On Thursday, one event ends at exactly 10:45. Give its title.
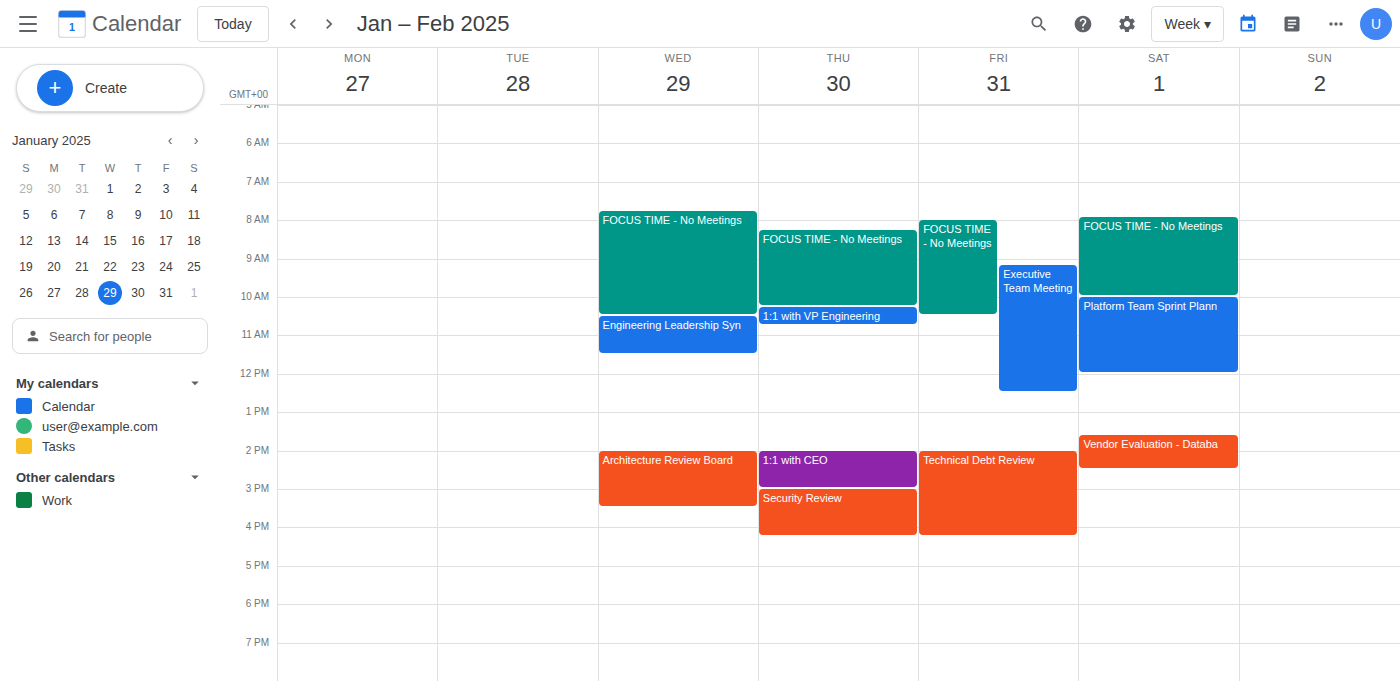
"1:1 with VP Engineering"